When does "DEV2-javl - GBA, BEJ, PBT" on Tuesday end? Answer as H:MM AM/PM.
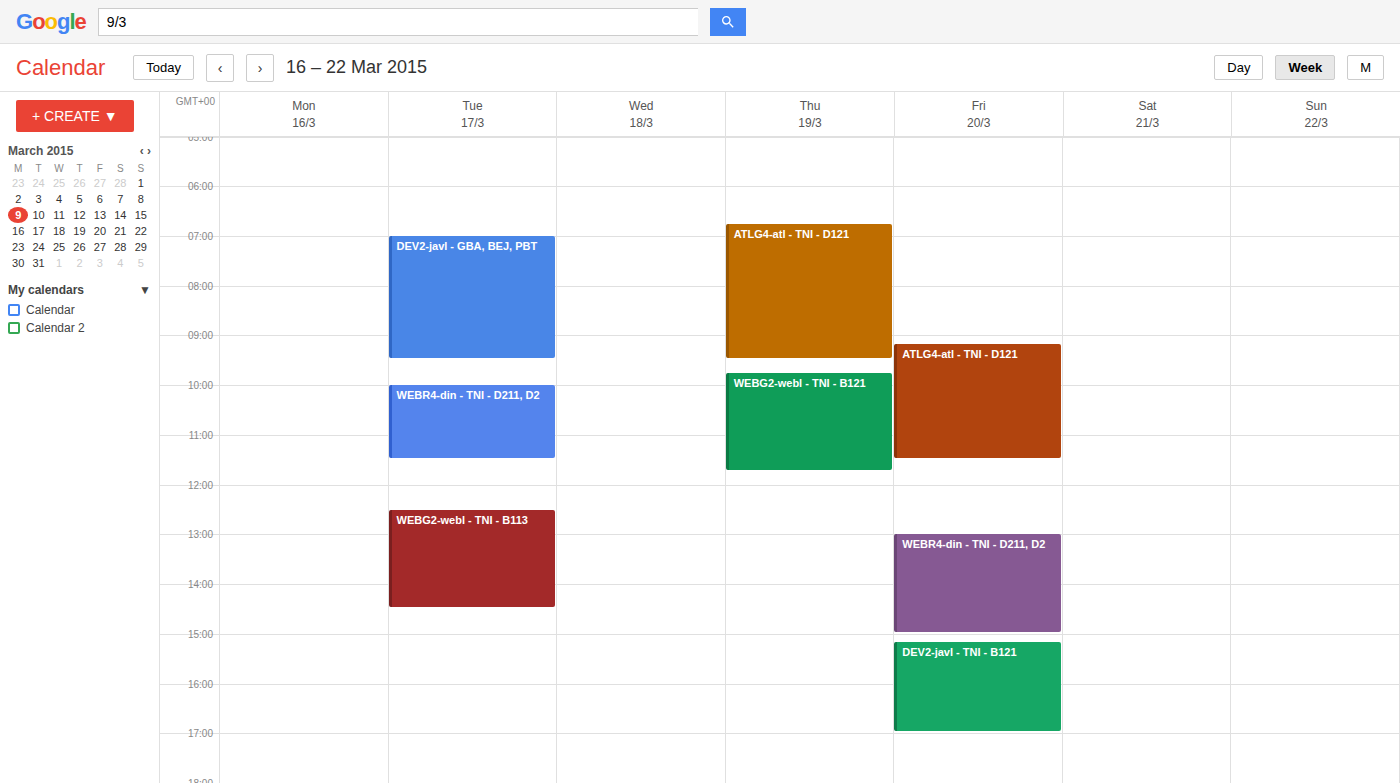
9:30 AM